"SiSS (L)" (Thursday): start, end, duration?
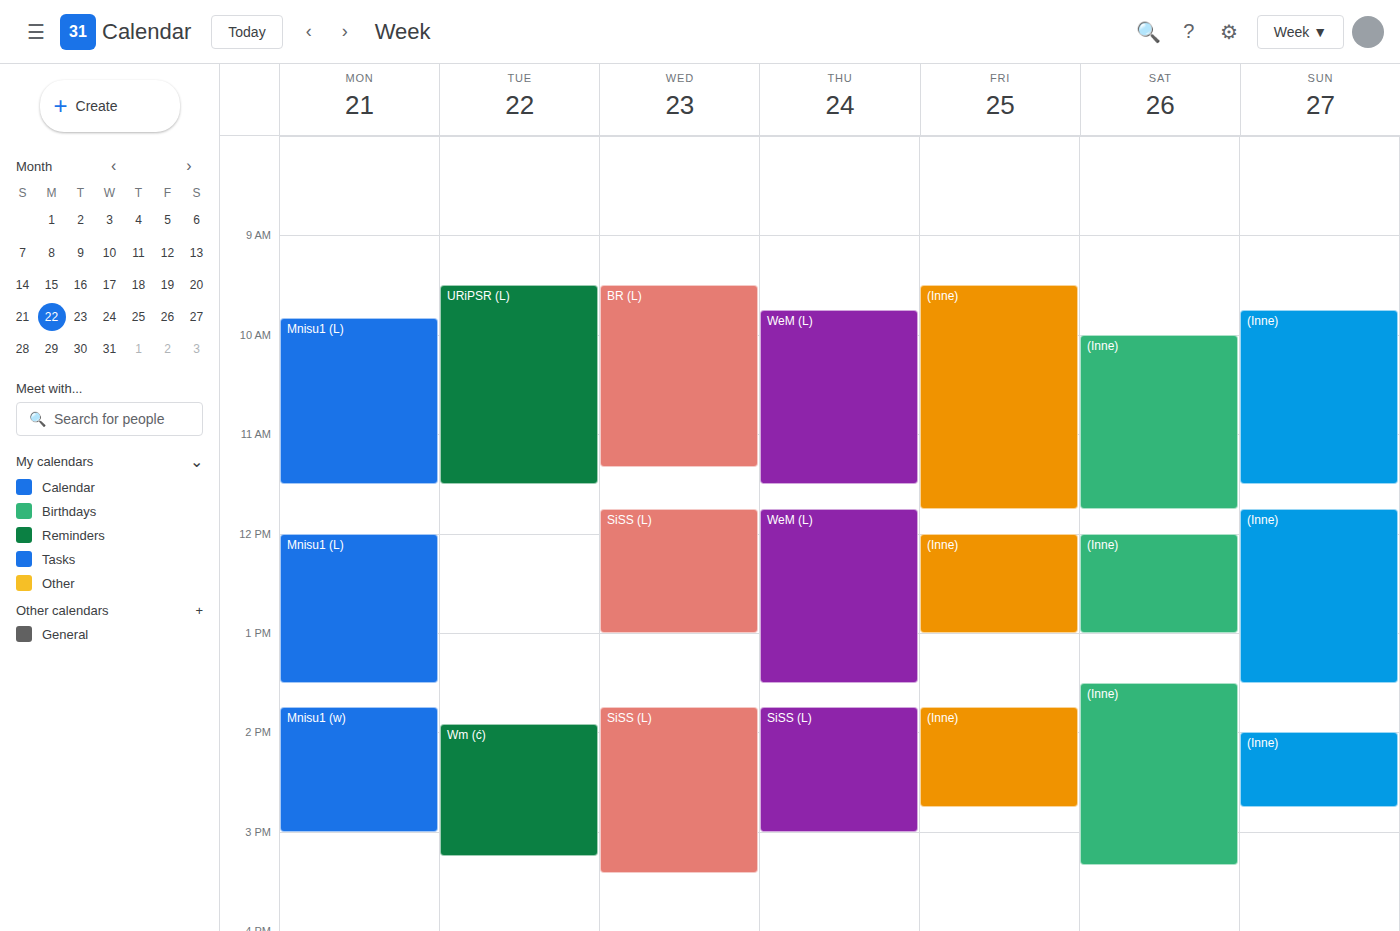
13:45 to 15:00, 1 hour 15 minutes